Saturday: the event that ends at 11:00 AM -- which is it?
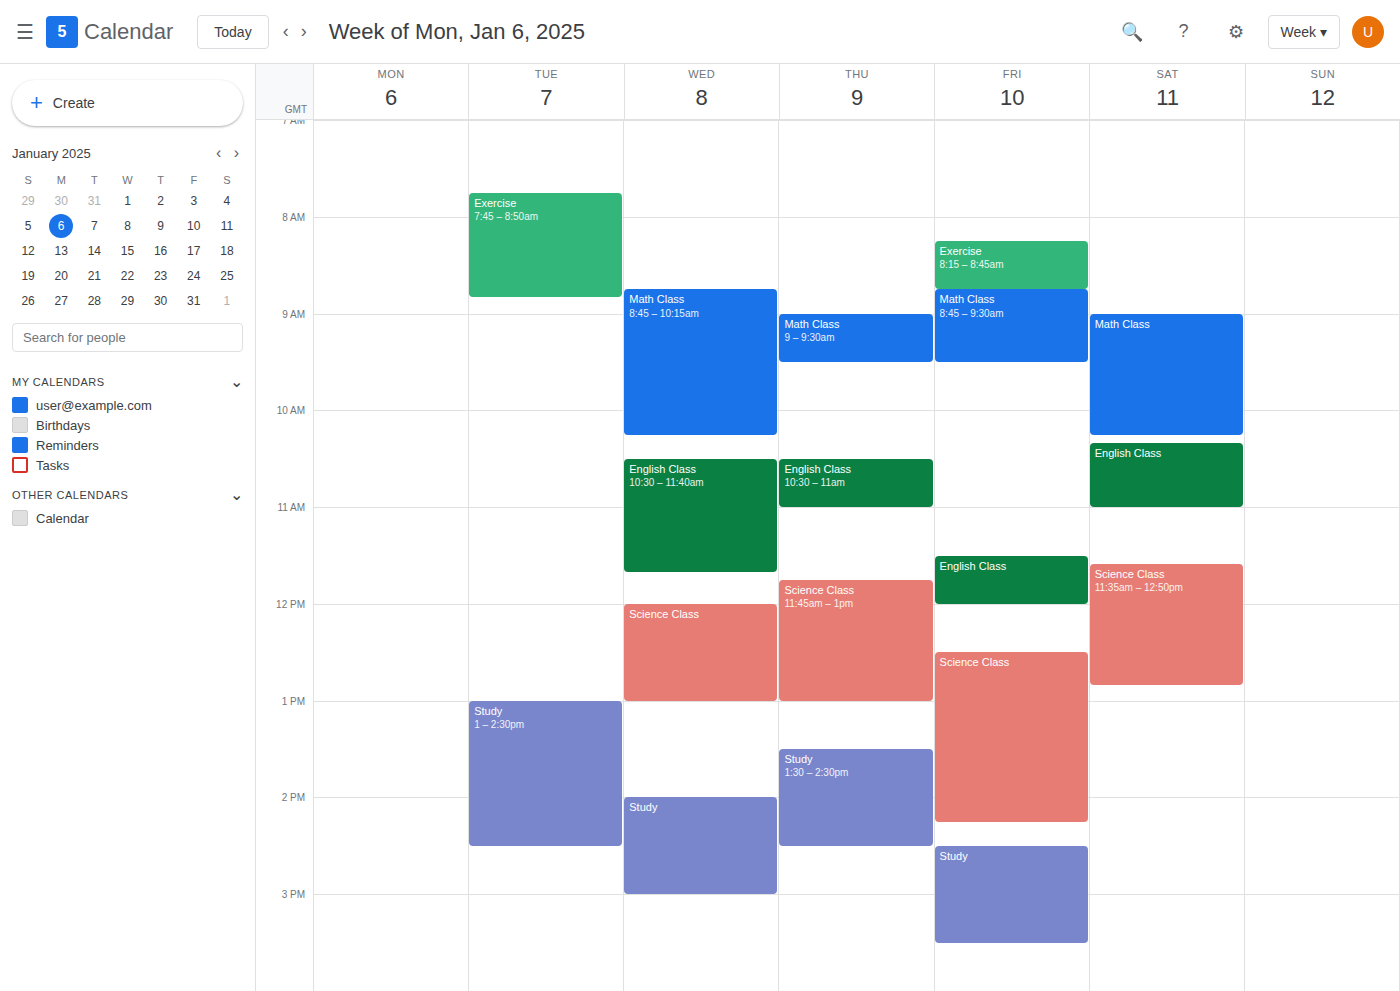
"English Class"